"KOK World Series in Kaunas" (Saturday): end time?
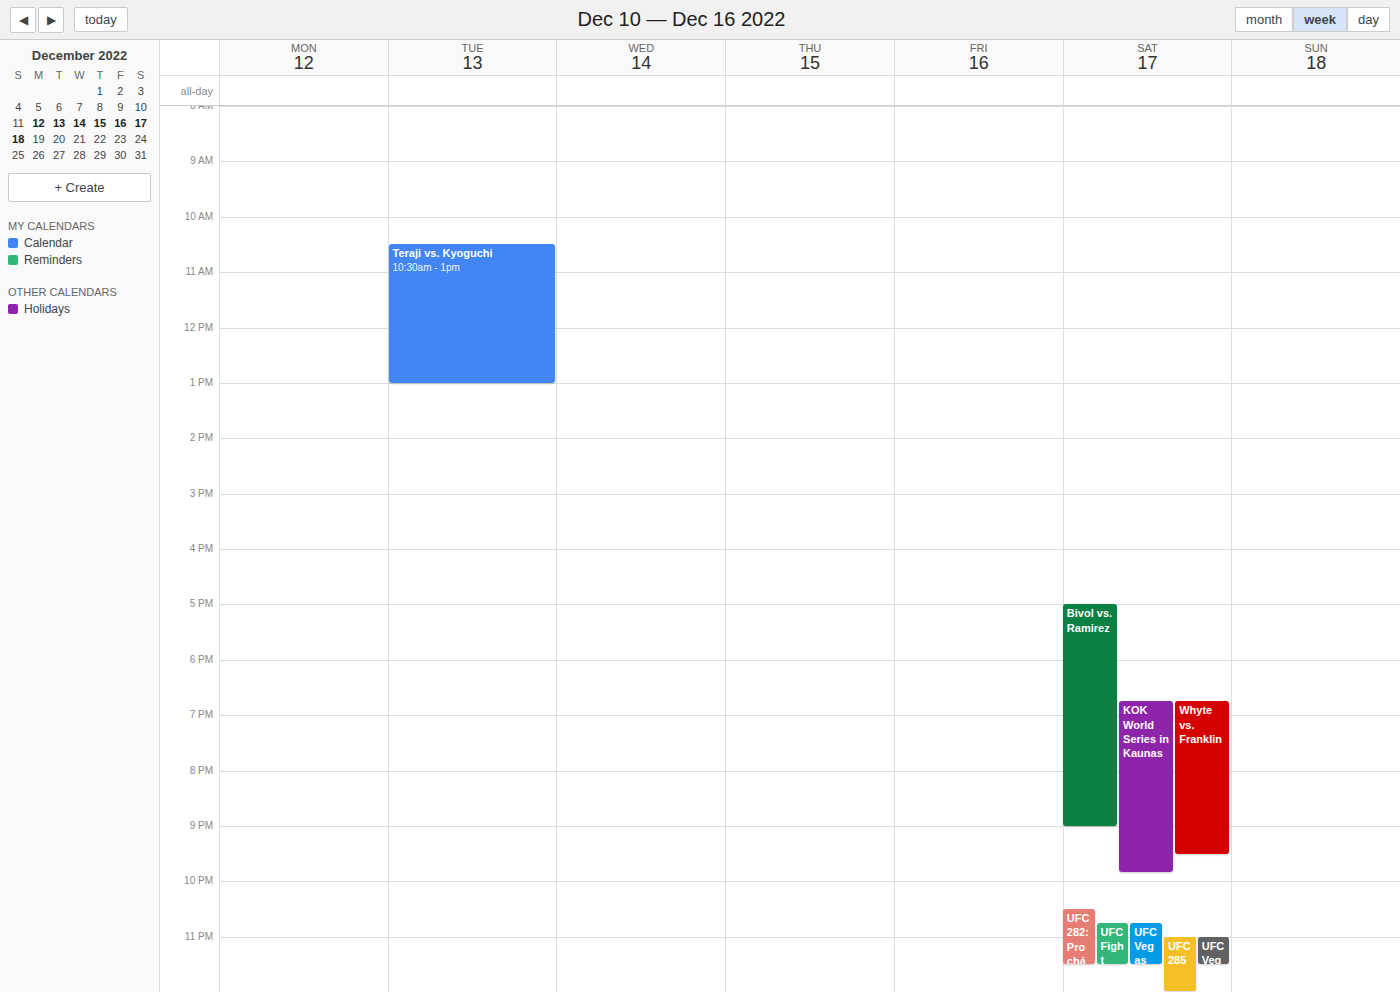
9:50 PM